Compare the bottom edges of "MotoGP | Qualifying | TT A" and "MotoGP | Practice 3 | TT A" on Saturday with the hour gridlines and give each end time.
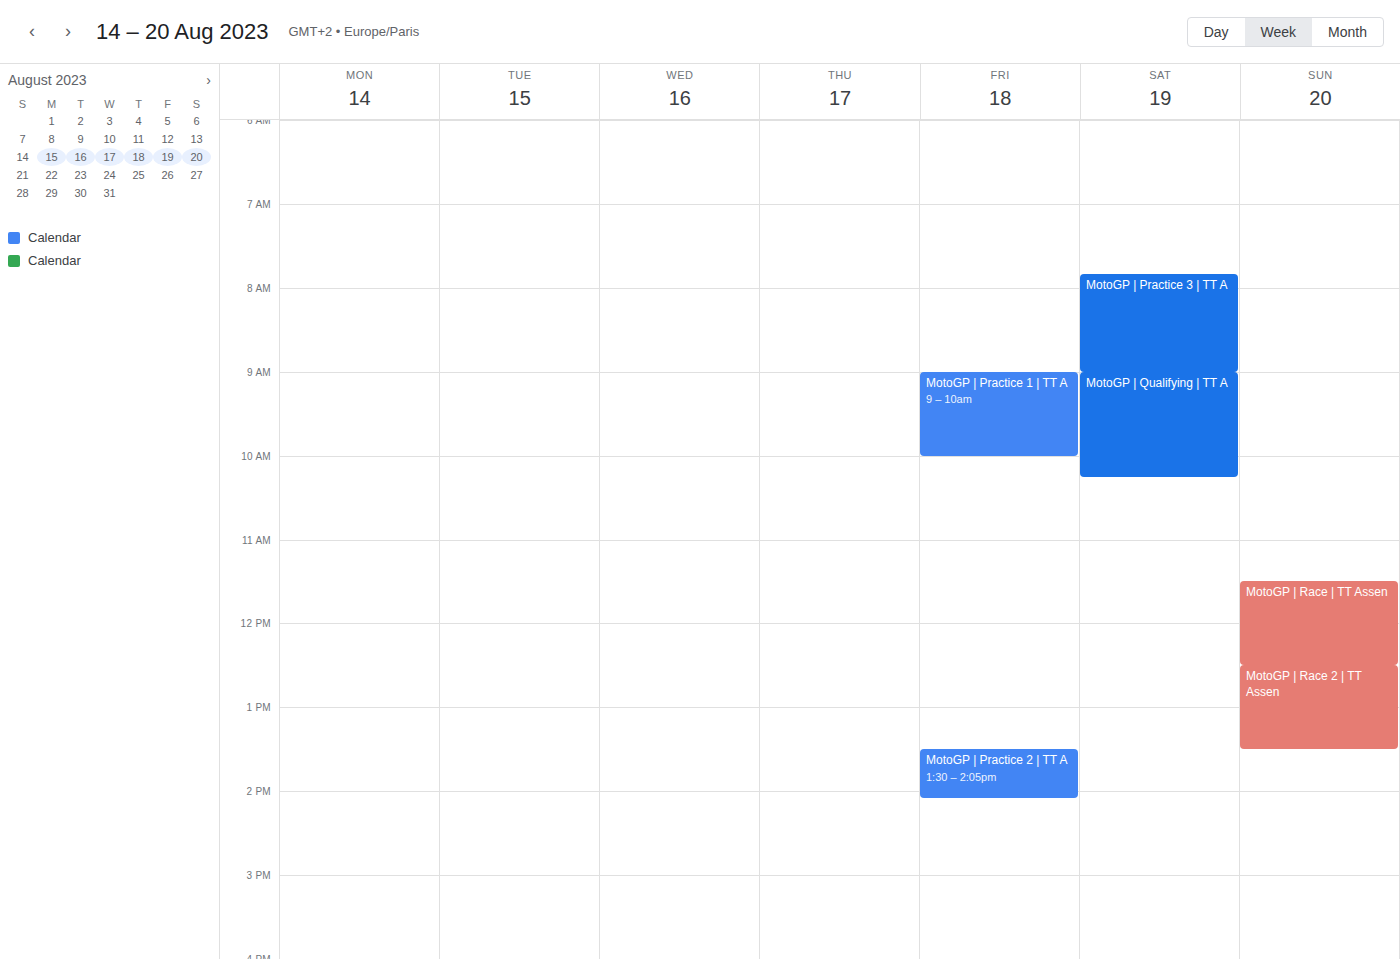
"MotoGP | Qualifying | TT A": 10:15, neither: a quarter of the way from the 10:00 line to the 11:00 line. "MotoGP | Practice 3 | TT A": 09:00, exactly on the 09:00 line.